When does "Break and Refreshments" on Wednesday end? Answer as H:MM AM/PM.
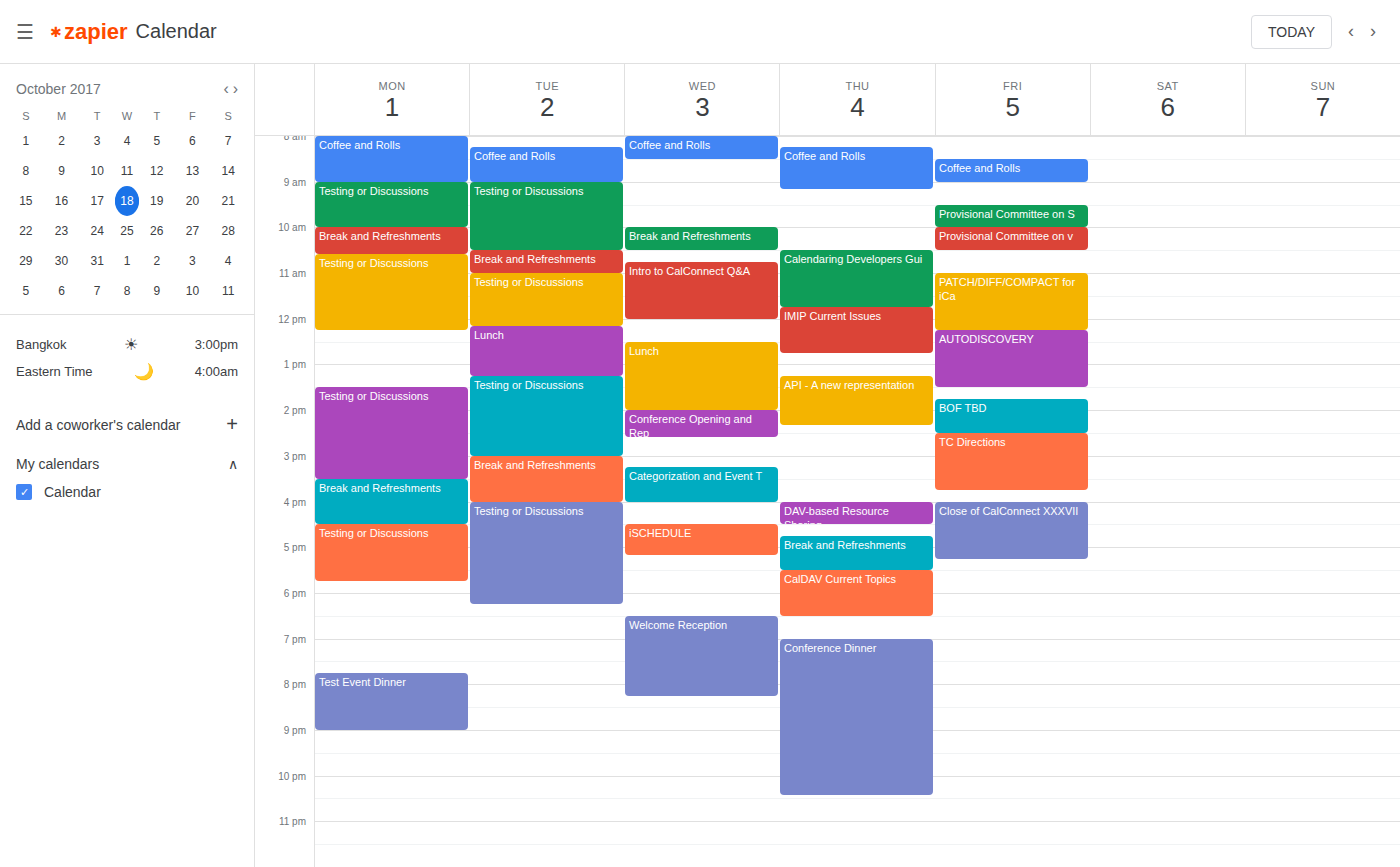
10:30 AM